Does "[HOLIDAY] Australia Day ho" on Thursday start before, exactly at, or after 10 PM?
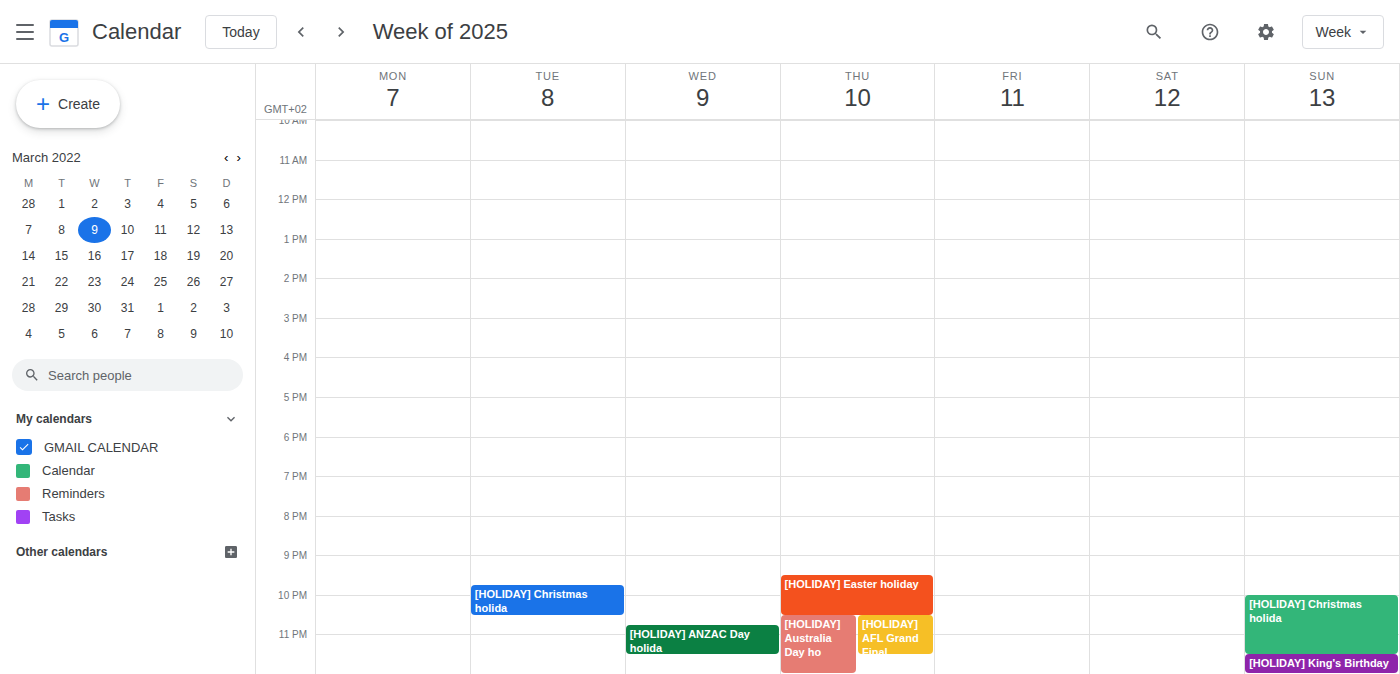
10:30 PM -- after 10 PM, 30 minutes below the 10 PM line.